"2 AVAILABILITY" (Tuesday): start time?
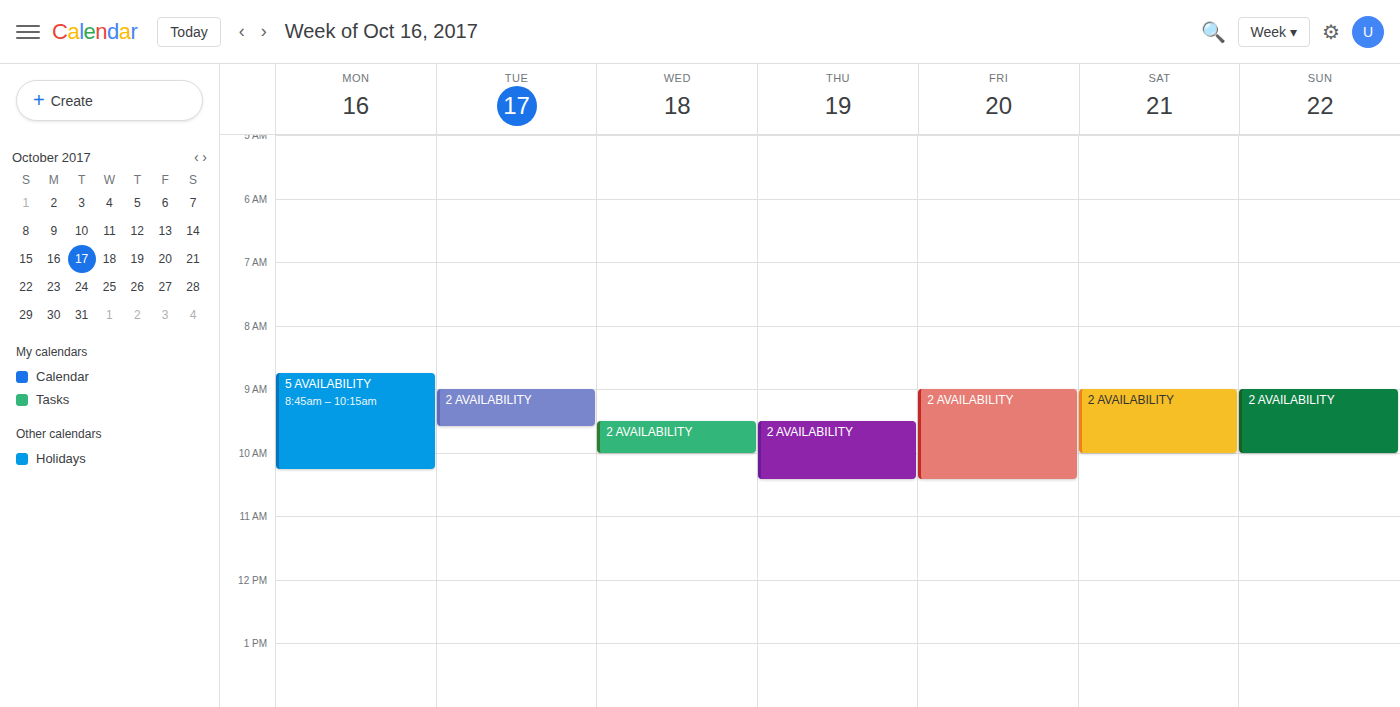
09:00